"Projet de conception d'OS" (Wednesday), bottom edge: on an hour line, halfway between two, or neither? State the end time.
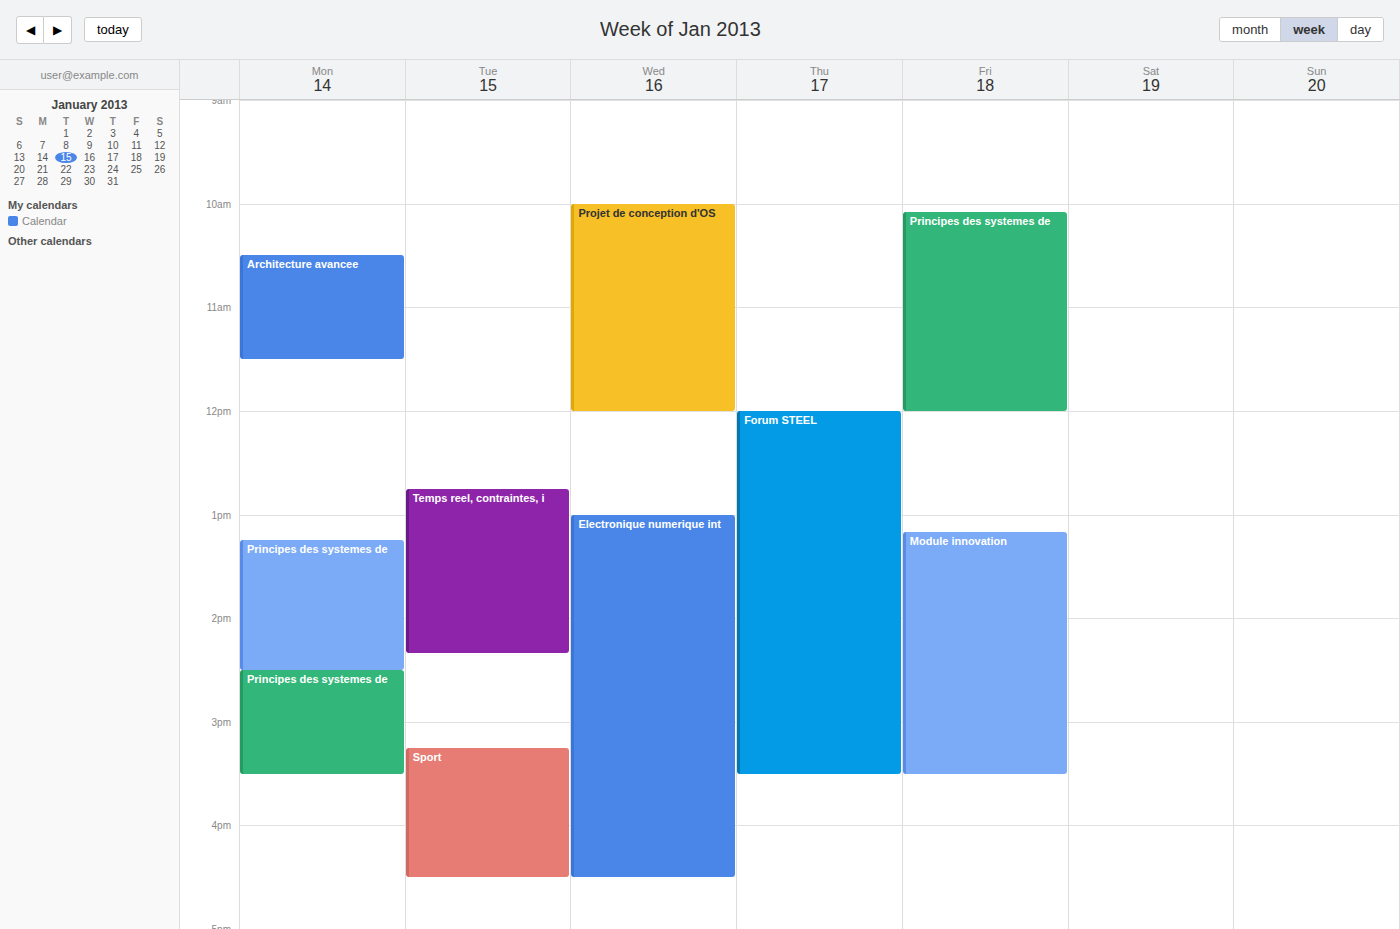
12:00 PM -- exactly on the 12 PM line.